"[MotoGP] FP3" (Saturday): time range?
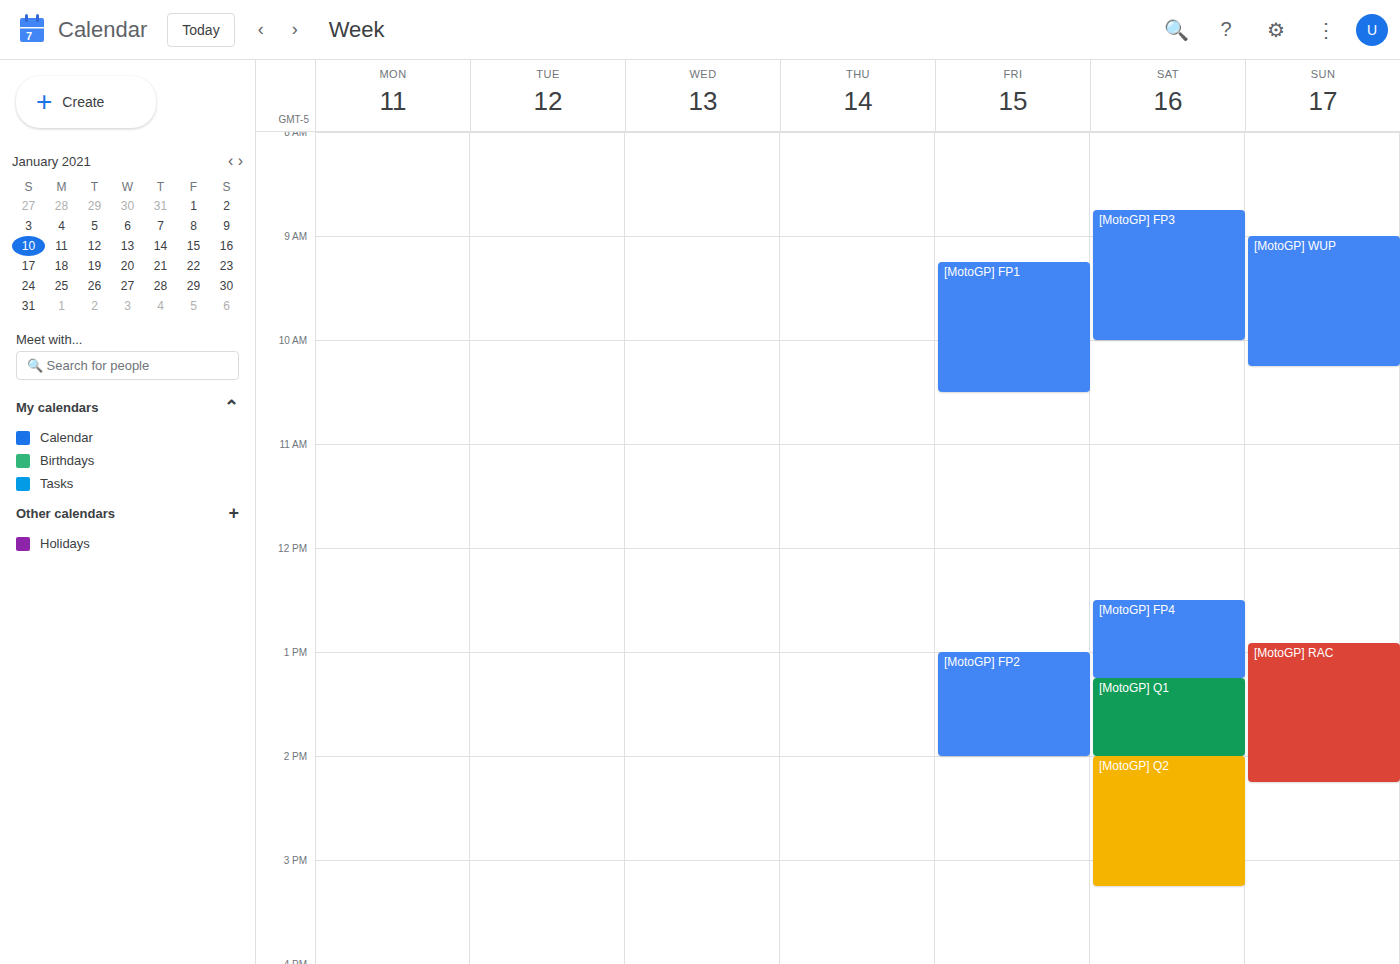
8:45 AM to 10:00 AM